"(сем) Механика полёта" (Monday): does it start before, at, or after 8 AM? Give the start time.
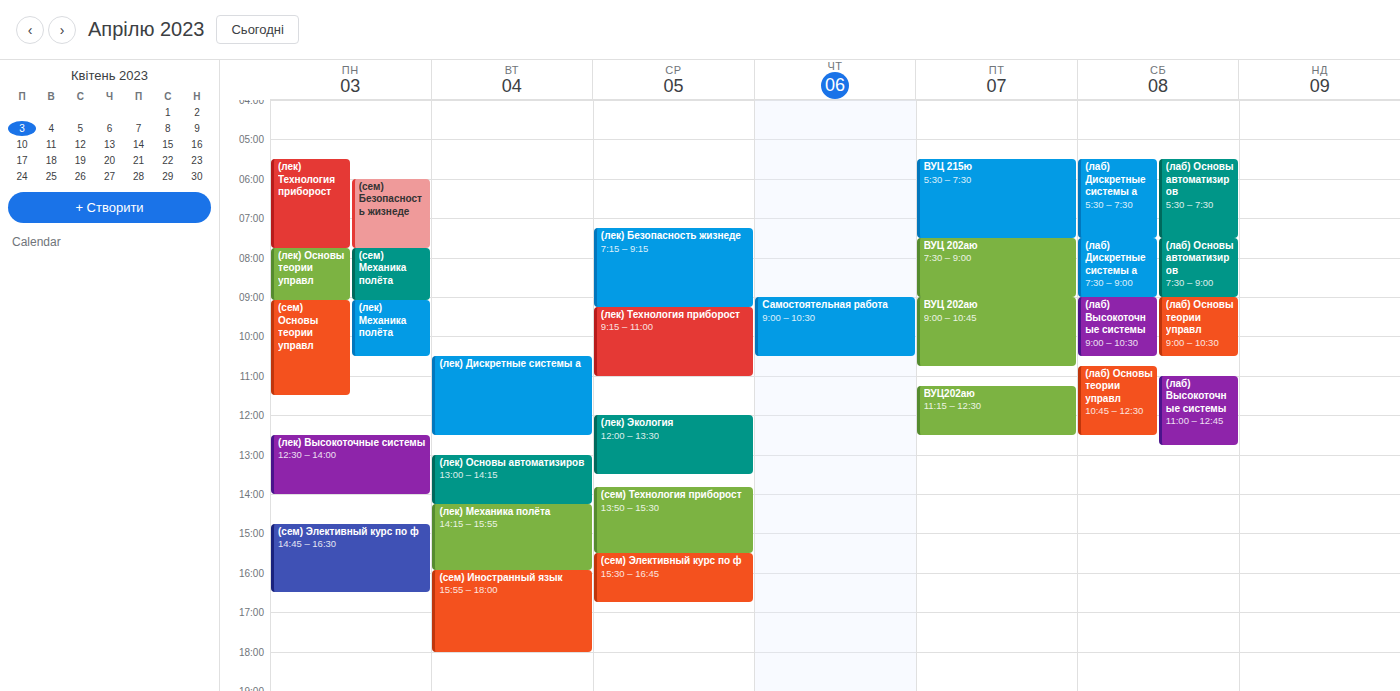
7:45 AM -- before 8 AM, 15 minutes above the 8 AM line.